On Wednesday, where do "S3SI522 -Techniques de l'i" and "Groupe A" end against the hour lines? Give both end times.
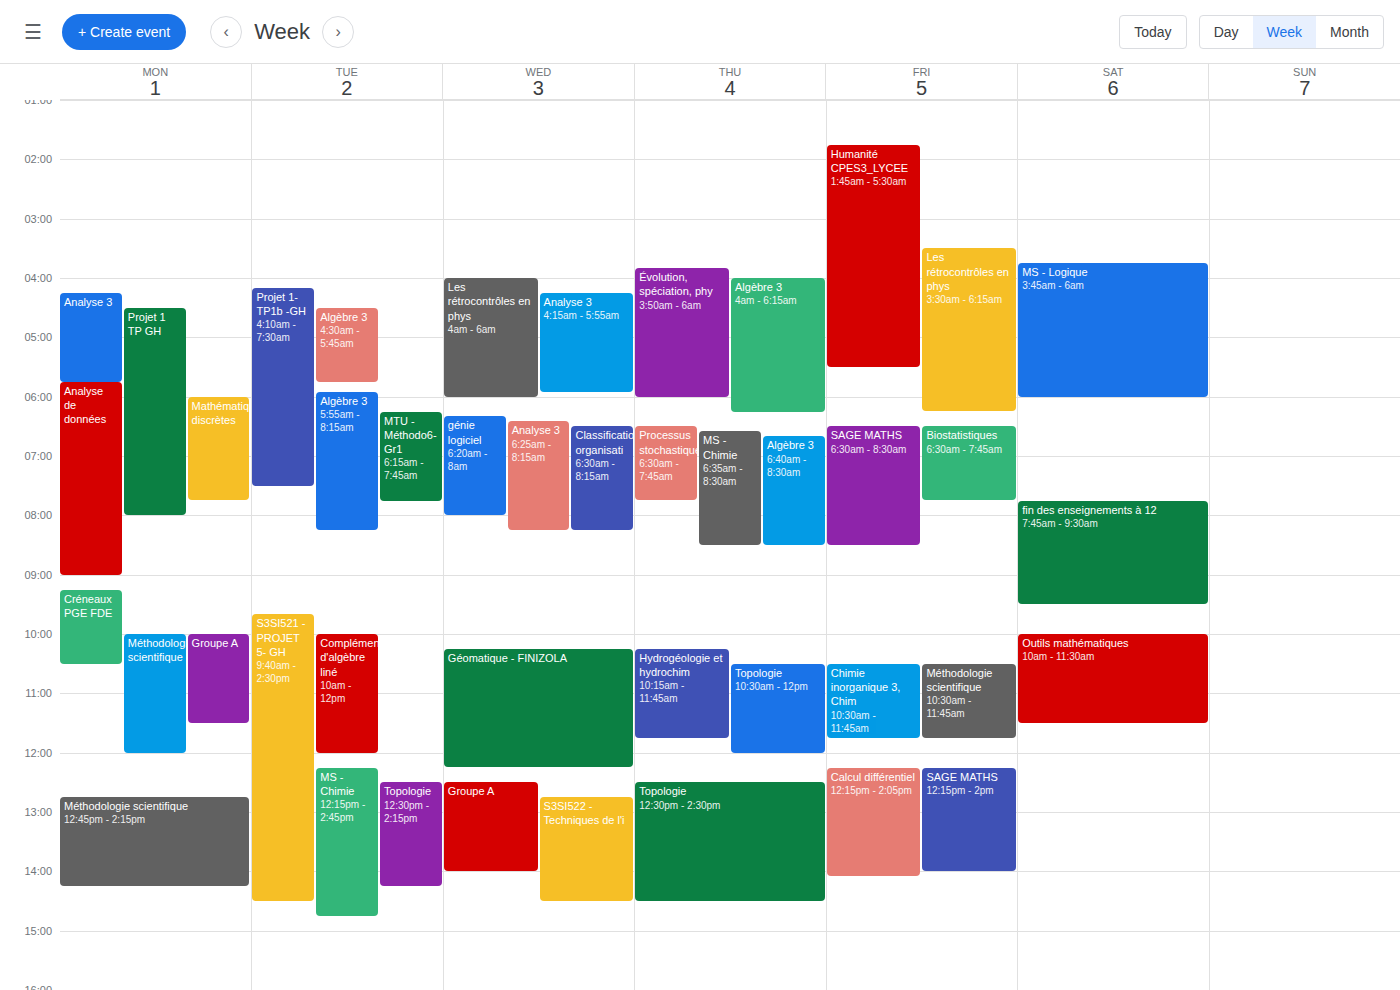
"S3SI522 -Techniques de l'i": 2:30 PM, halfway between the 2 PM and 3 PM lines. "Groupe A": 2:00 PM, exactly on the 2 PM line.